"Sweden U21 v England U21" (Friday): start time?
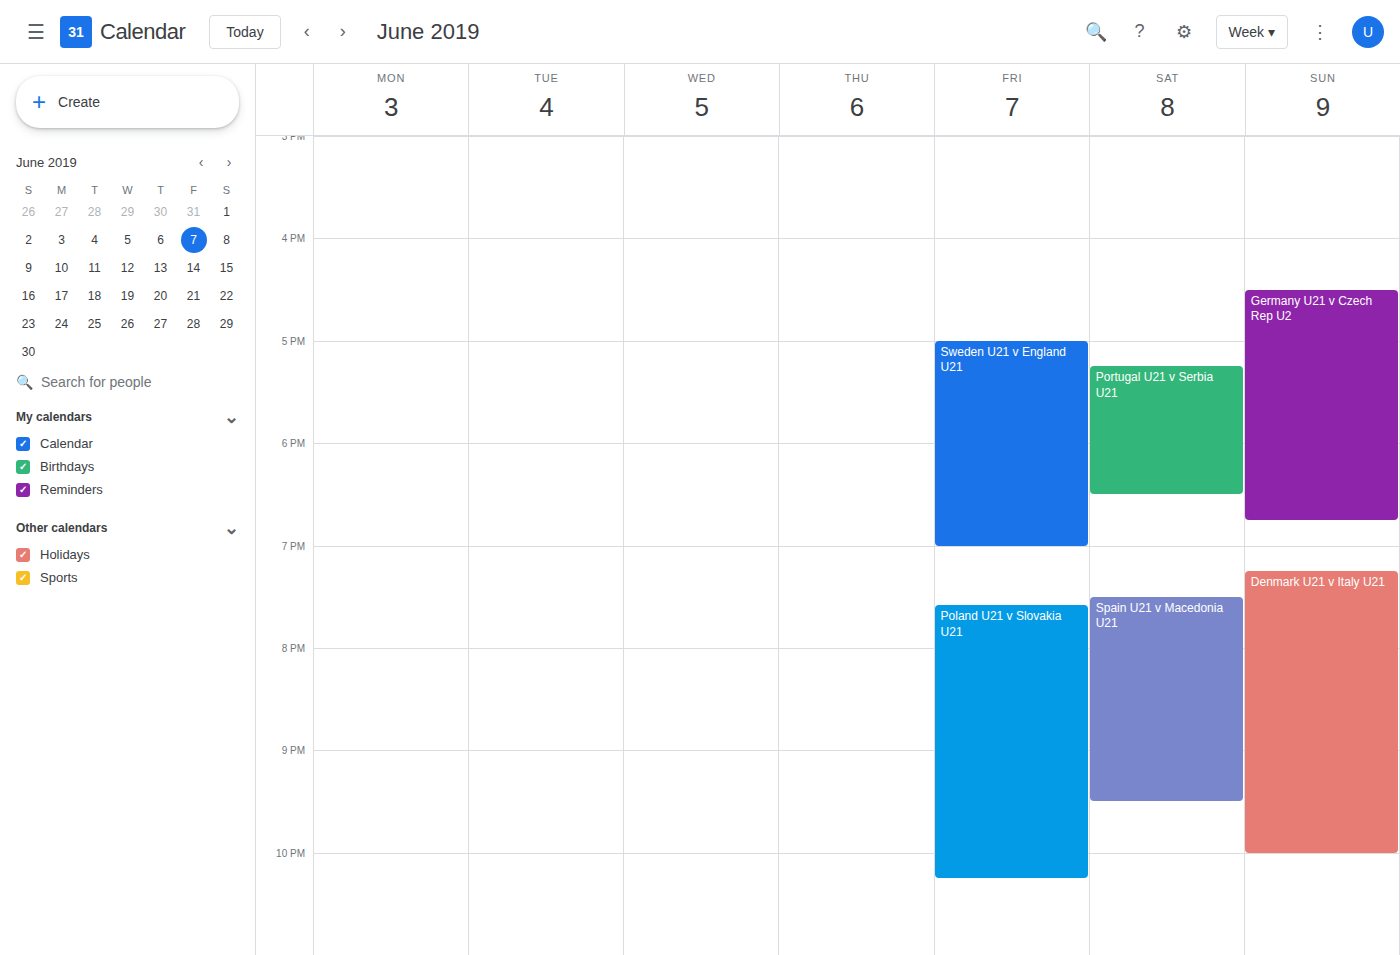
5:00 PM